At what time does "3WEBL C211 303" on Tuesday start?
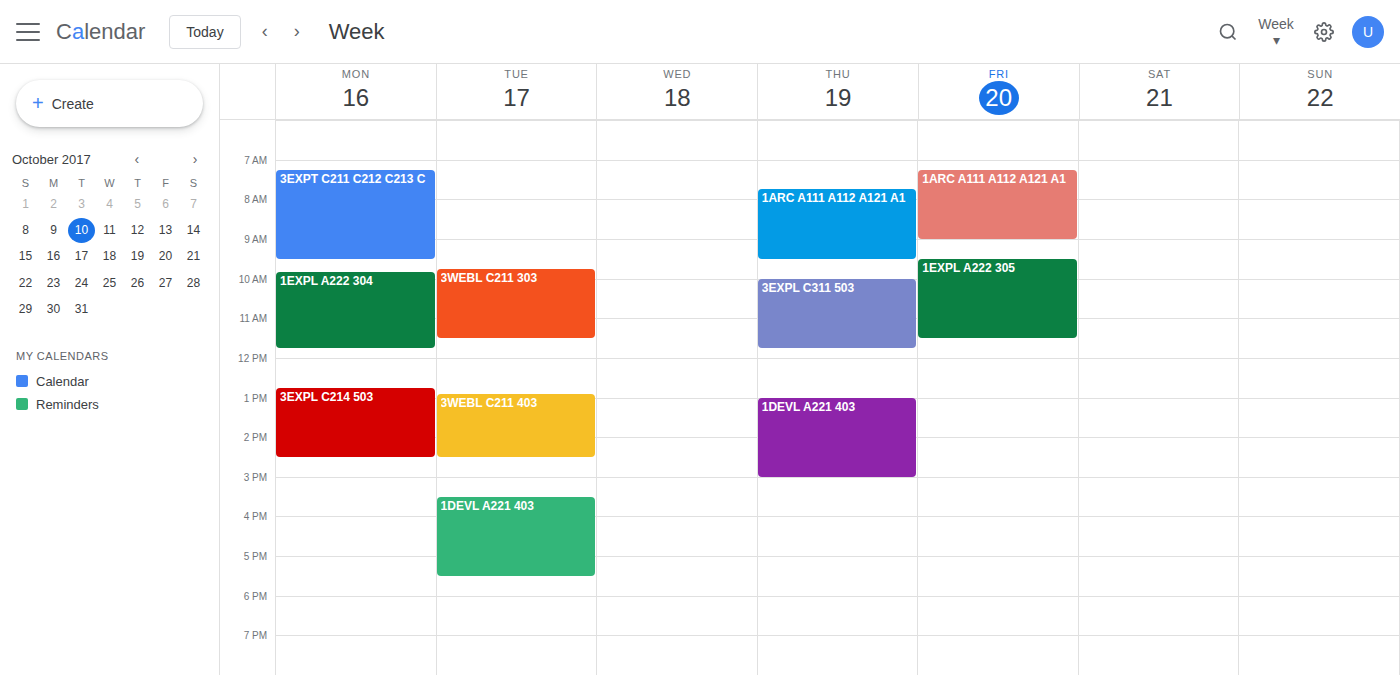
9:45 AM